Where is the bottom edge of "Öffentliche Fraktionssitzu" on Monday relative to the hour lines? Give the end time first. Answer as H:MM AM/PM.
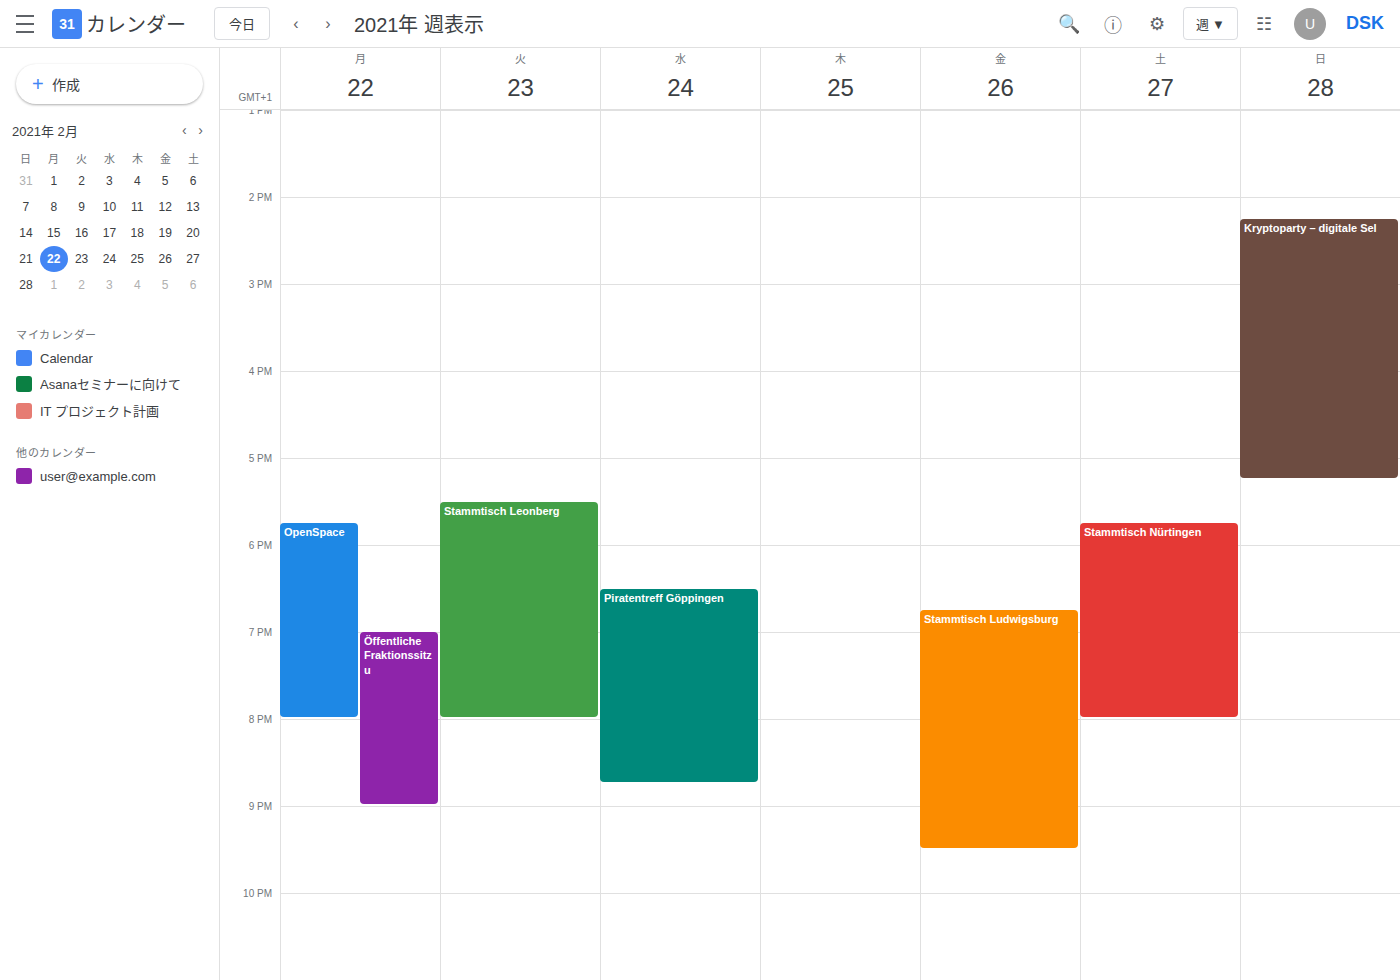
9:00 PM -- exactly on the 9 PM line.